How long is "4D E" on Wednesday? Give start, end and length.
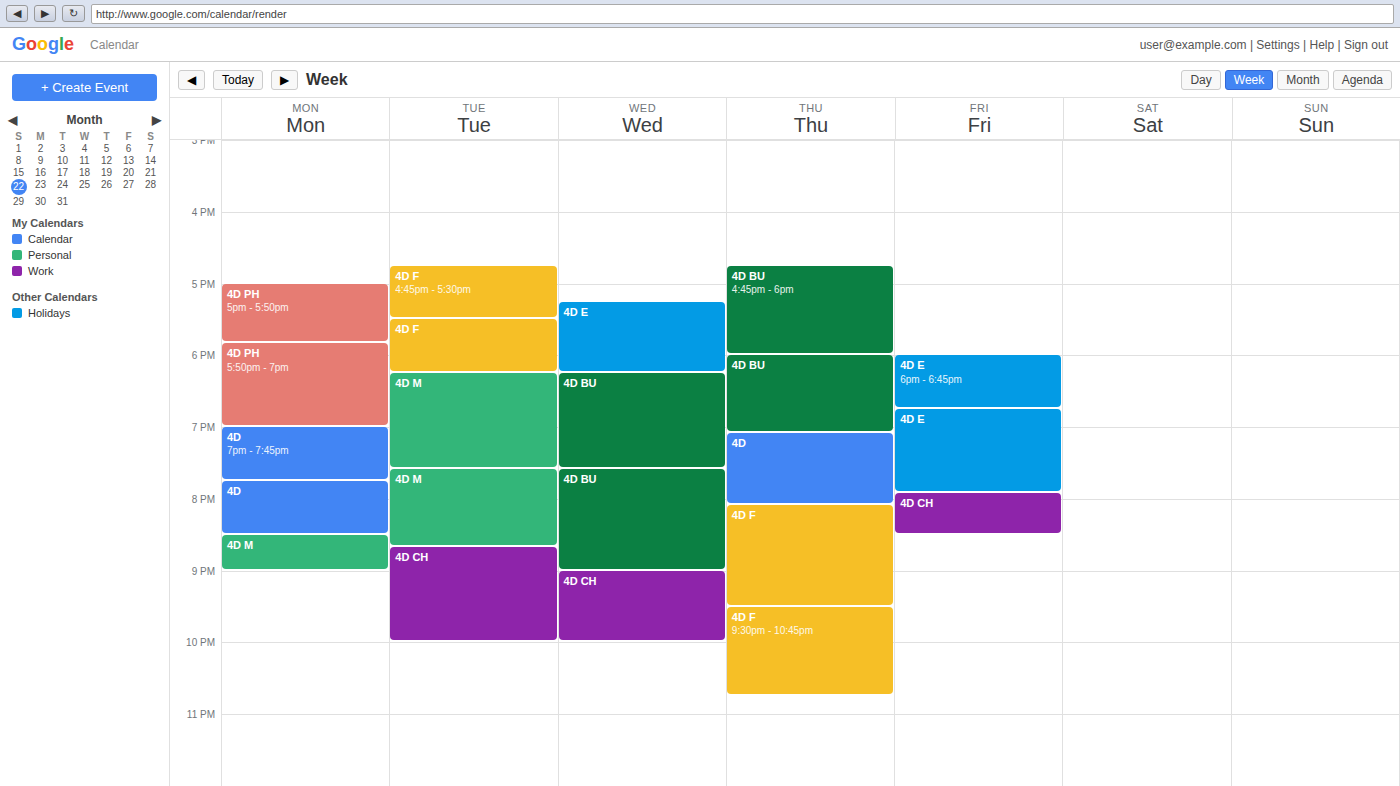
5:15 PM to 6:15 PM, 1 hour